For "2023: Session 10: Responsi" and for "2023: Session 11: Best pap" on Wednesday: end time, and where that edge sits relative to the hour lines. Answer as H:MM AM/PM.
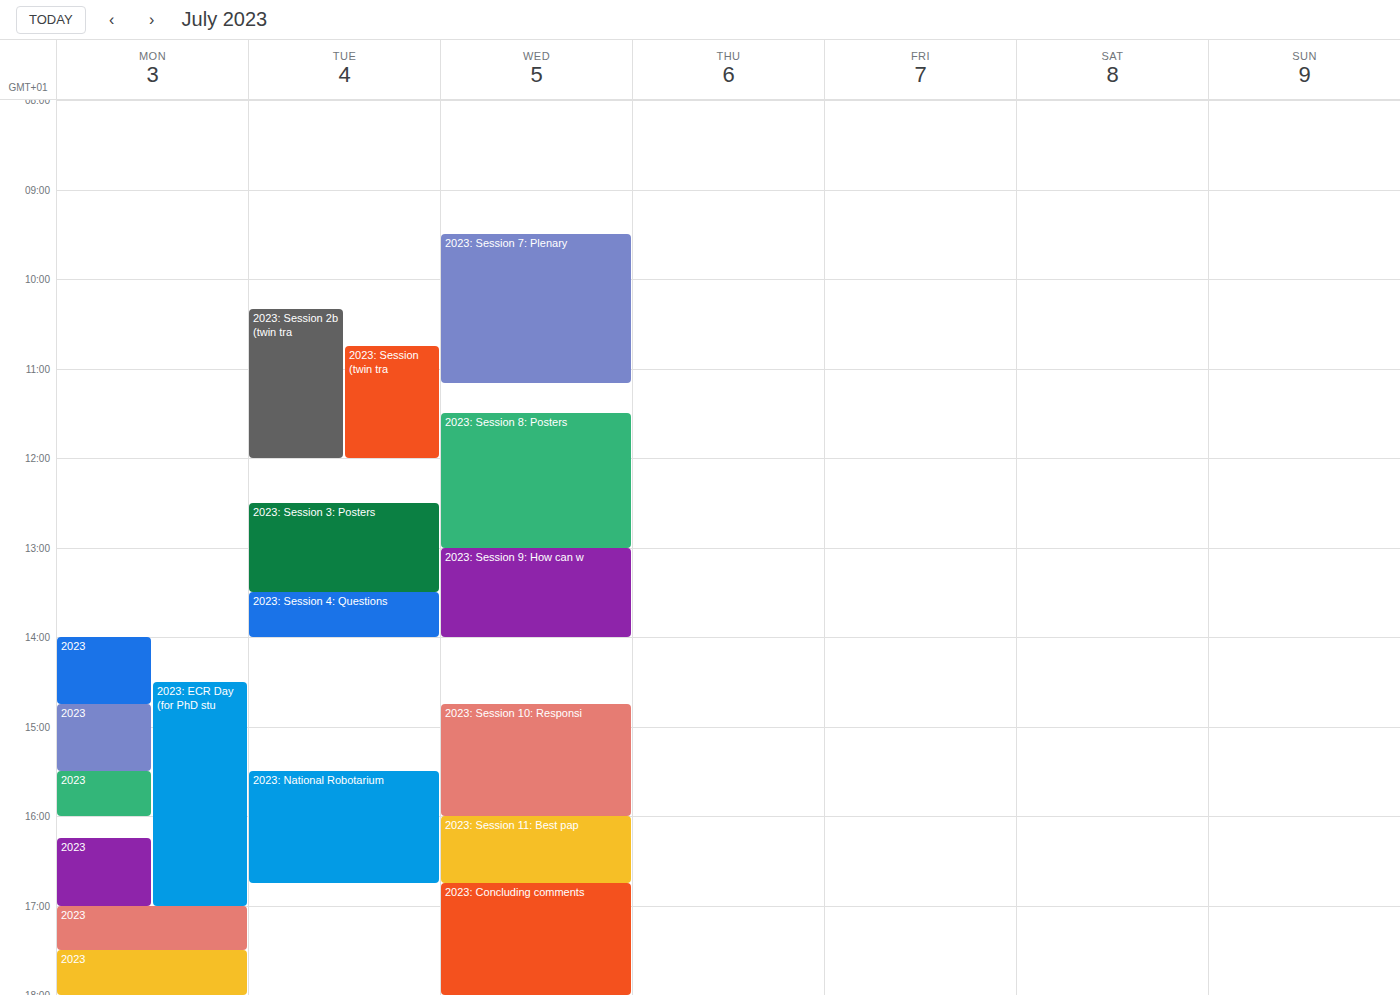
"2023: Session 10: Responsi": 4:00 PM, exactly on the 4 PM line. "2023: Session 11: Best pap": 4:45 PM, neither: three quarters of the way from the 4 PM line to the 5 PM line.